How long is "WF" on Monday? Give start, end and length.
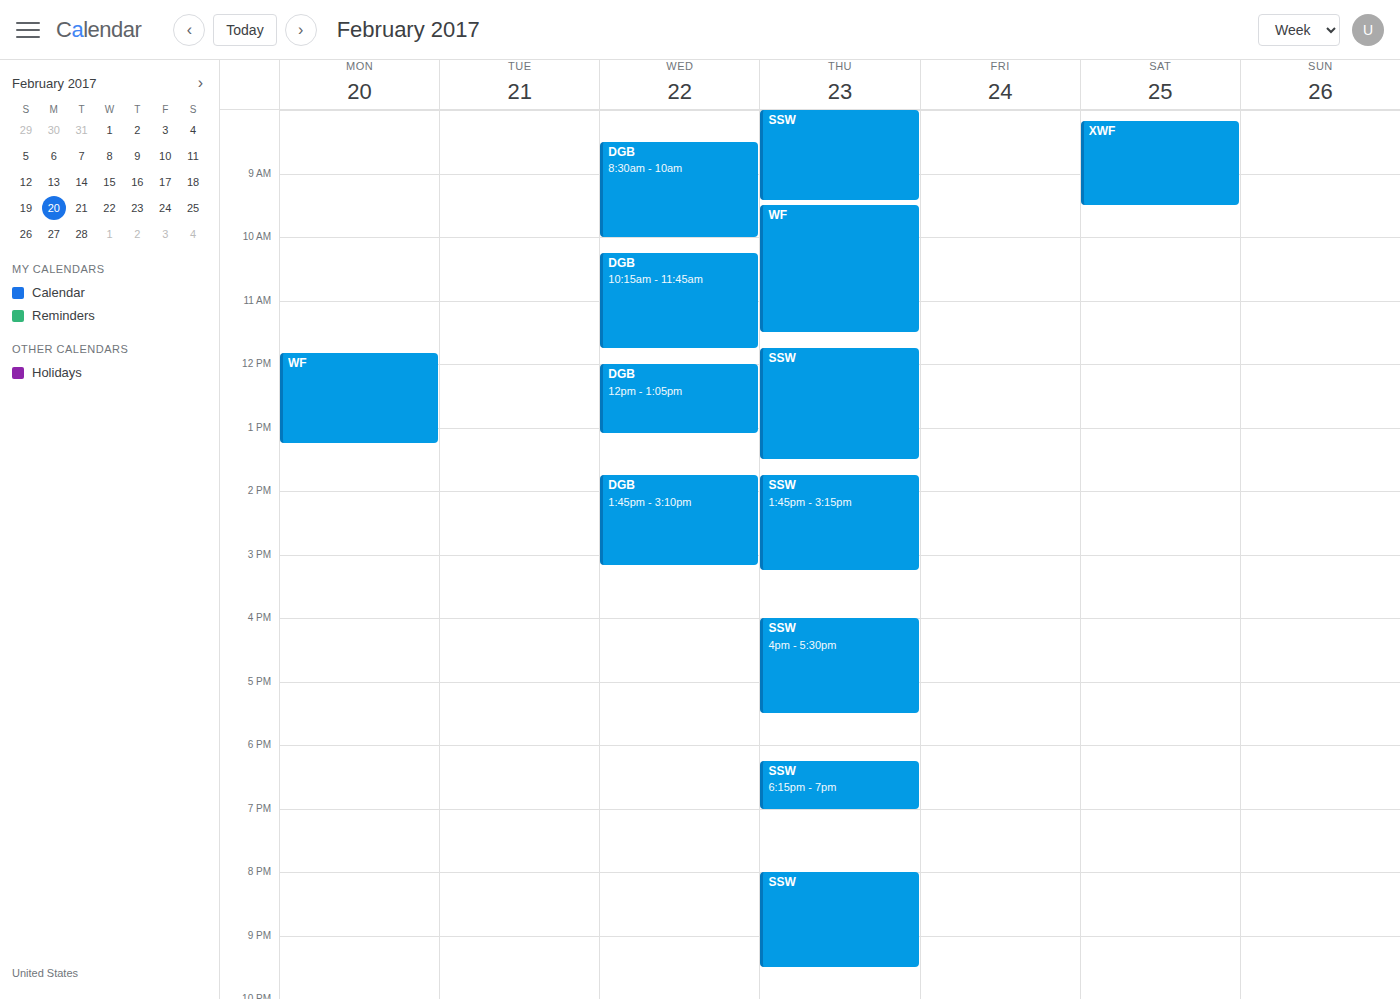
11:50 AM to 1:15 PM, 1 hour 25 minutes